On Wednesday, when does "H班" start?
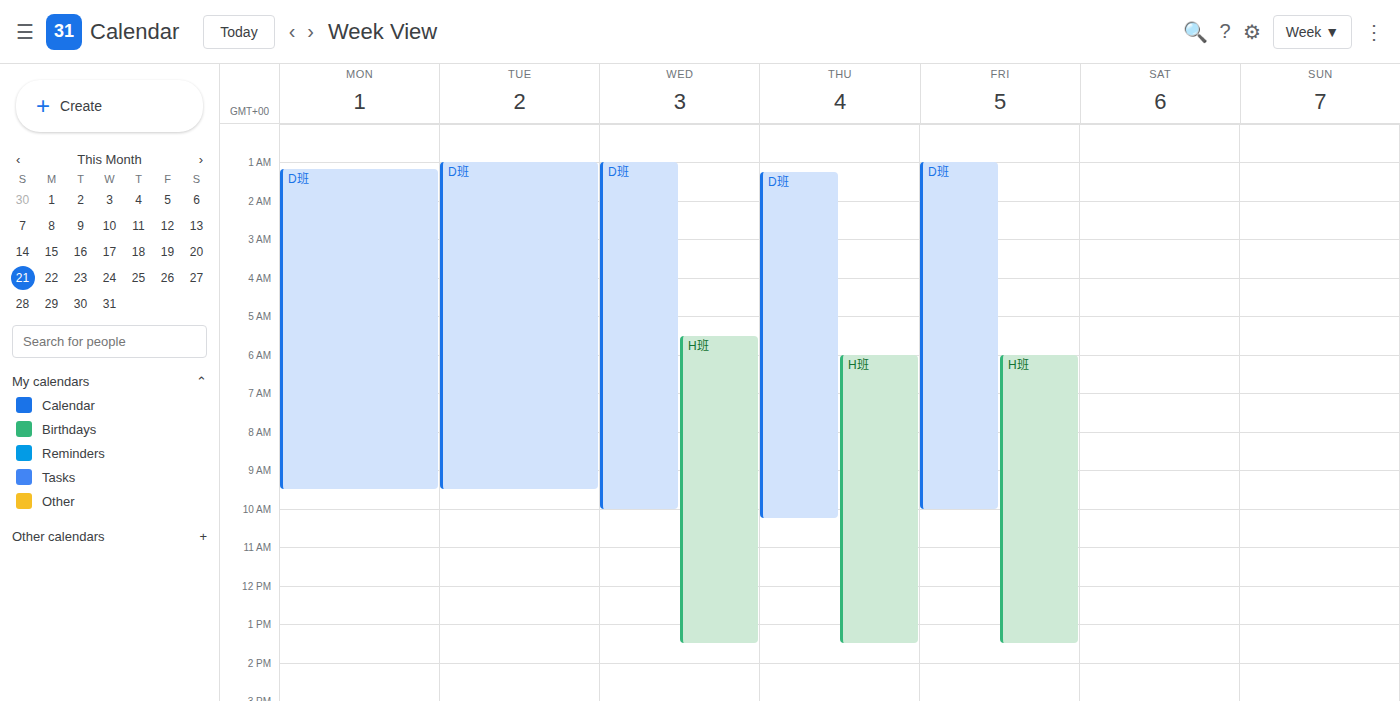
5:30 AM